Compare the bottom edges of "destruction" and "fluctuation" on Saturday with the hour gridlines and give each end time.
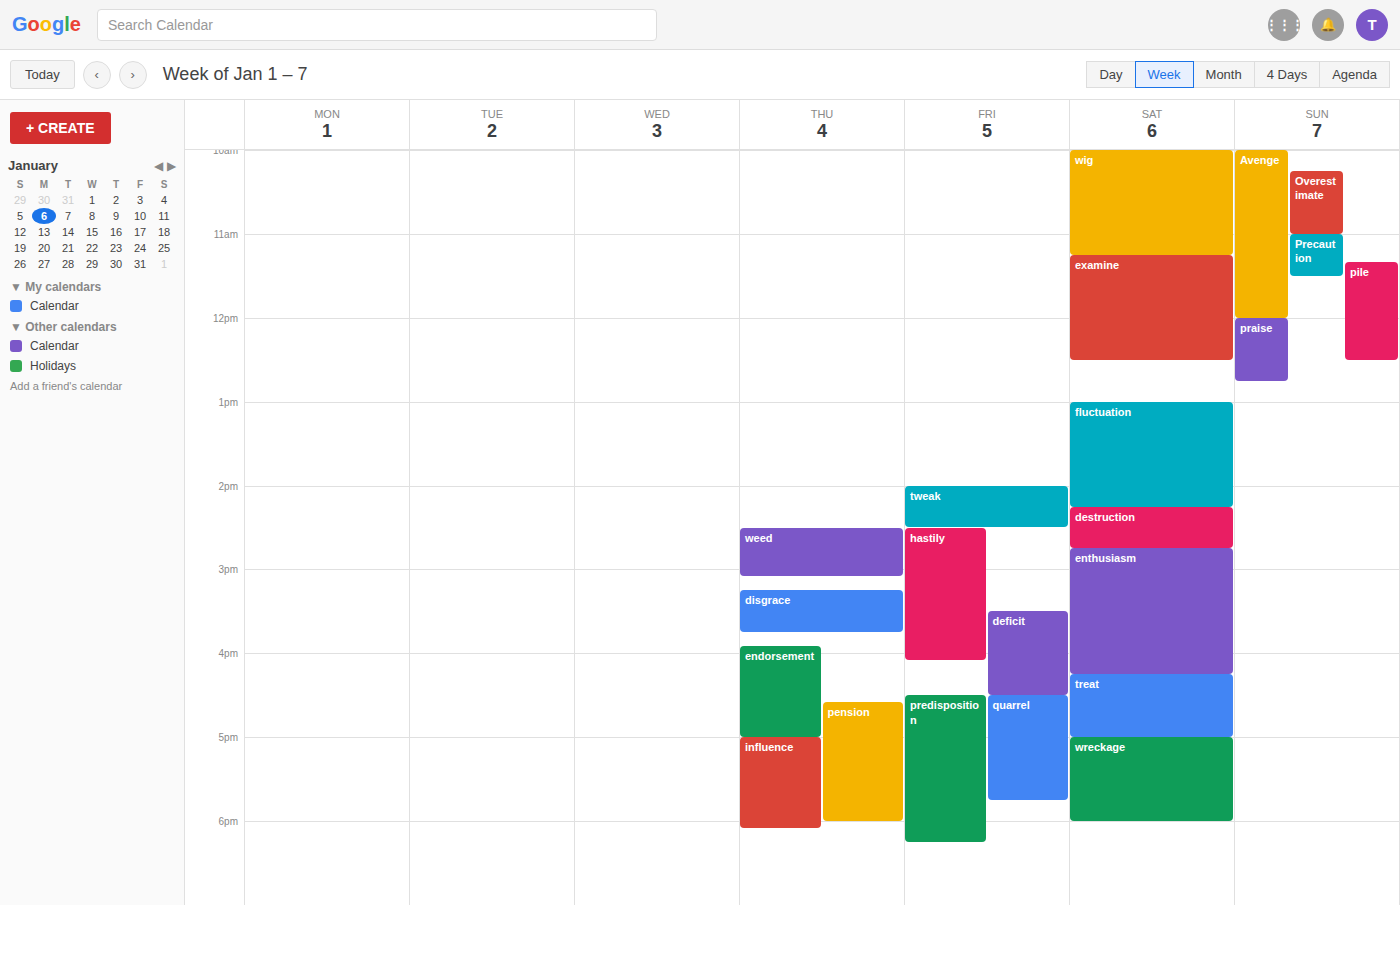
"destruction": 2:45 PM, neither: three quarters of the way from the 2 PM line to the 3 PM line. "fluctuation": 2:15 PM, neither: a quarter of the way from the 2 PM line to the 3 PM line.